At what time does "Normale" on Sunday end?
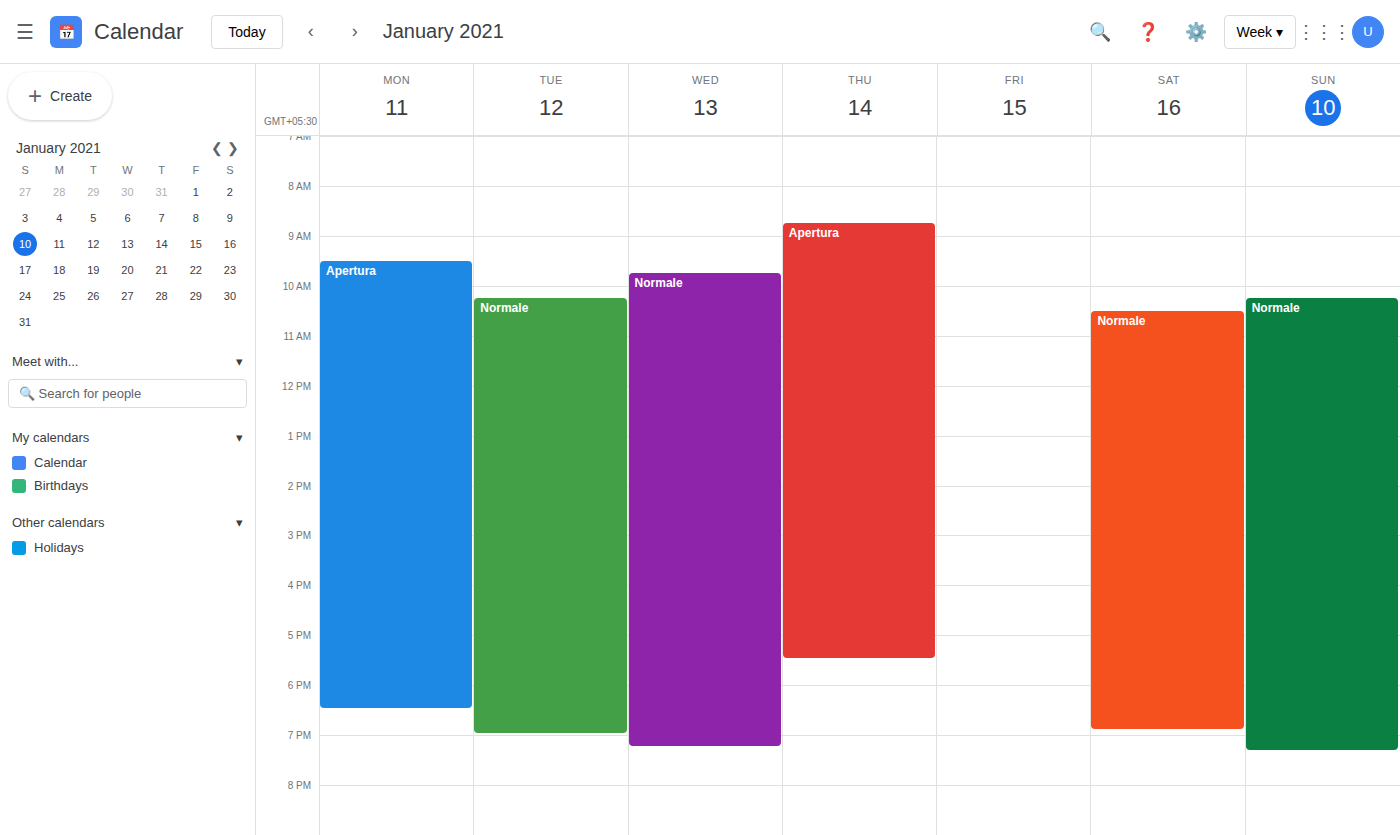
7:20 PM